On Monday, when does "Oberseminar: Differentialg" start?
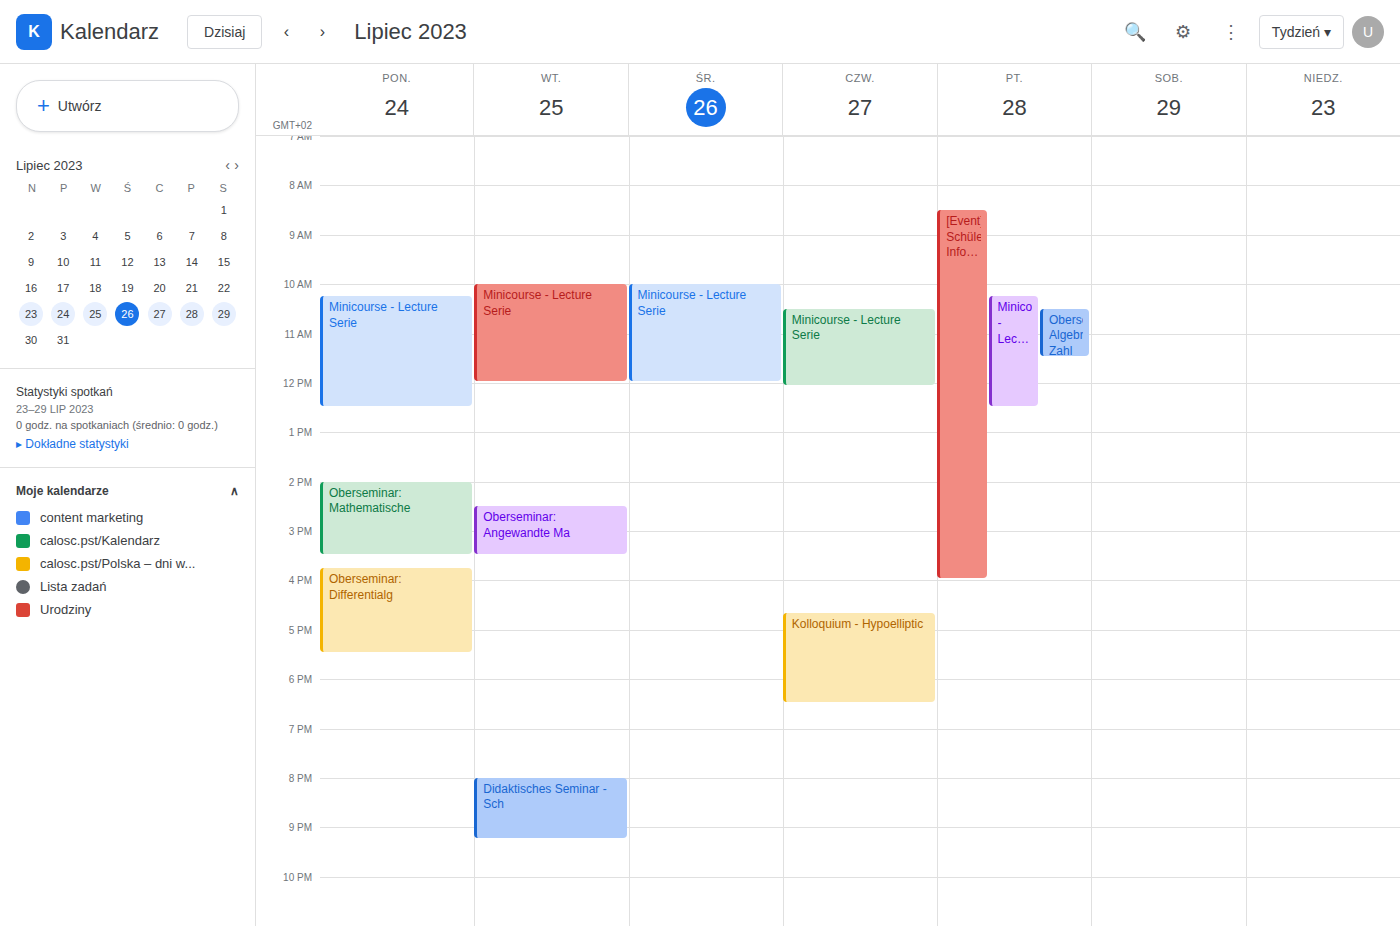
15:45